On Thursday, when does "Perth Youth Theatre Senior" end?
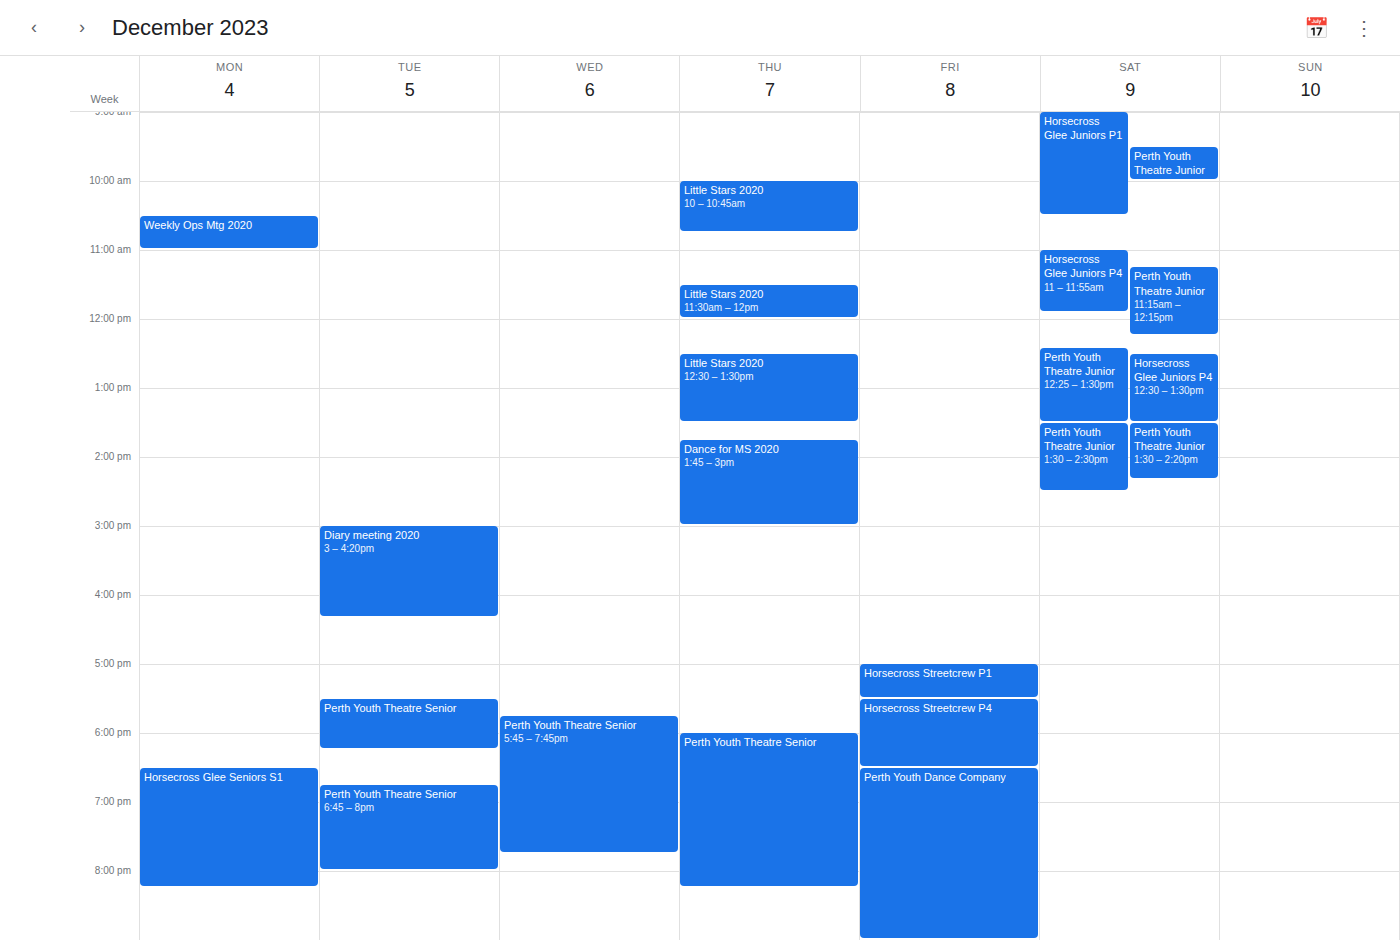
20:15